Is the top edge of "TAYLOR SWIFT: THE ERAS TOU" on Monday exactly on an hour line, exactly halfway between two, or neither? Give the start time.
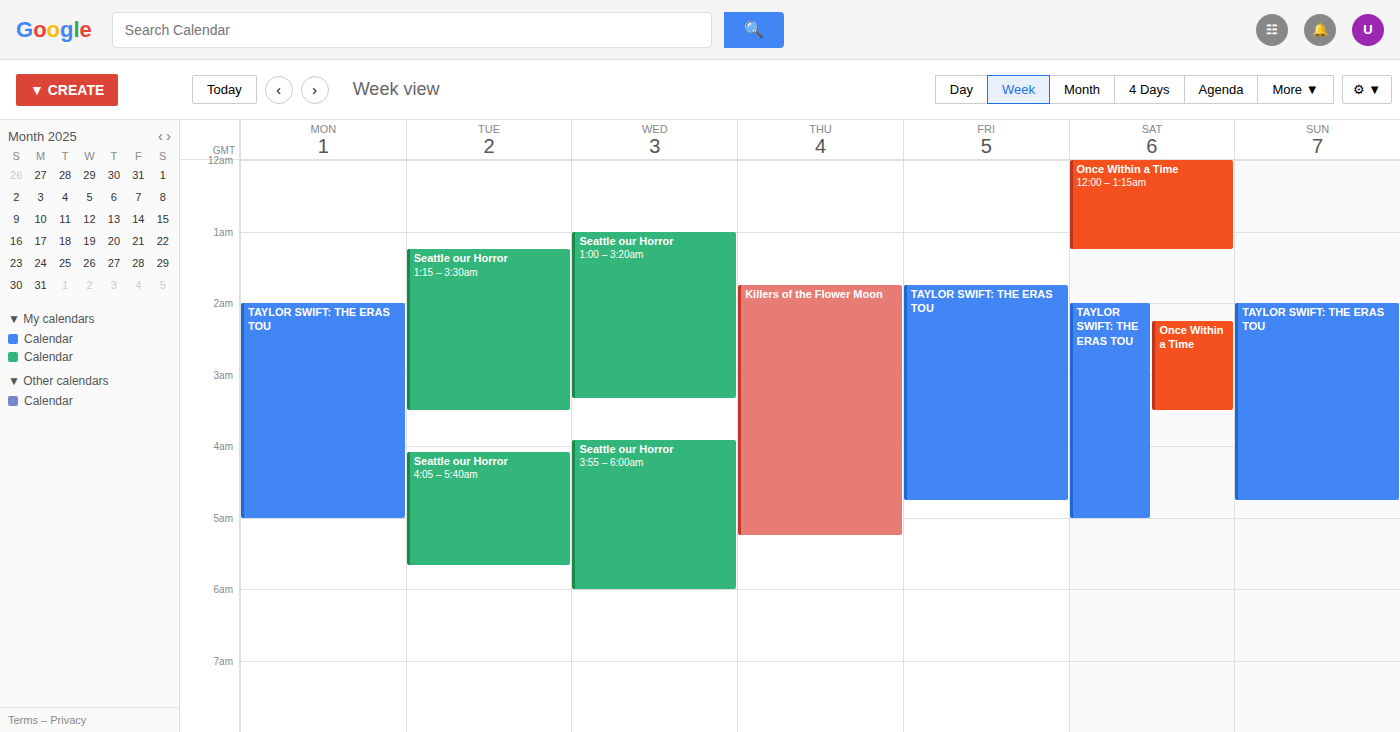
2:00 AM -- exactly on the 2 AM line.